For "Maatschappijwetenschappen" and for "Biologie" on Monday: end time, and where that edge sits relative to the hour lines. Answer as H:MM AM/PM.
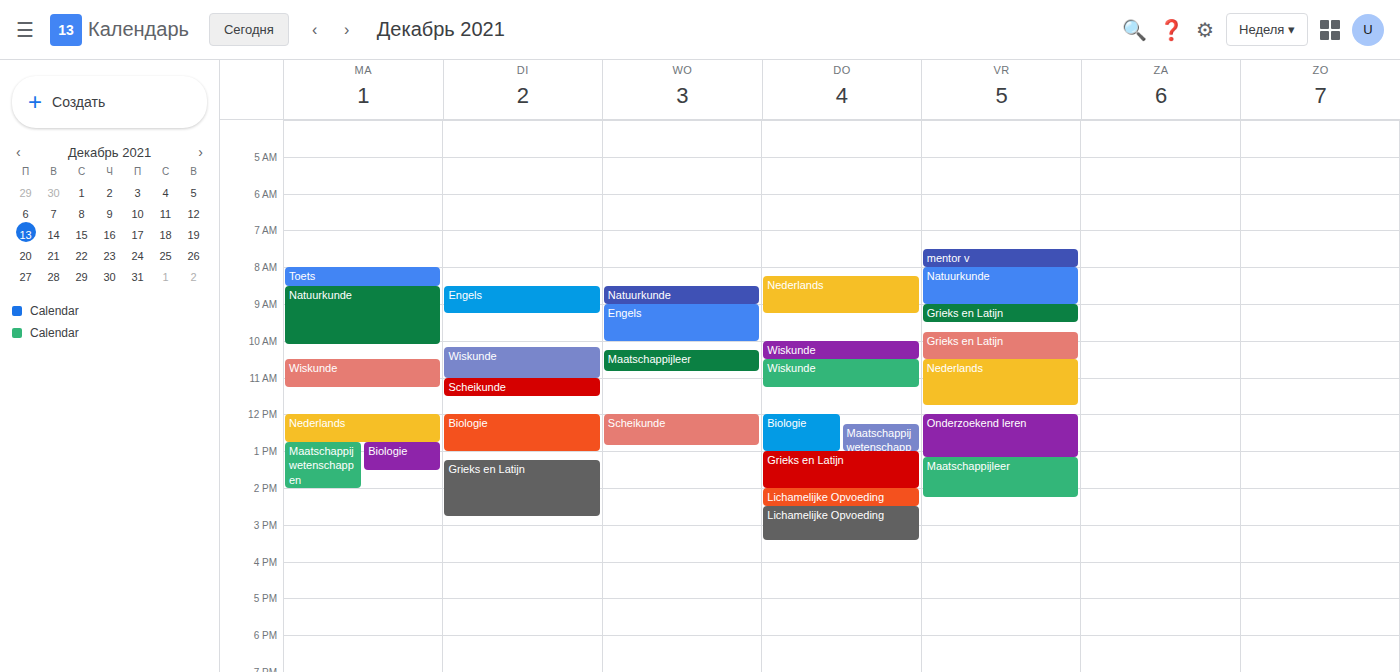
"Maatschappijwetenschappen": 2:00 PM, exactly on the 2 PM line. "Biologie": 1:30 PM, halfway between the 1 PM and 2 PM lines.